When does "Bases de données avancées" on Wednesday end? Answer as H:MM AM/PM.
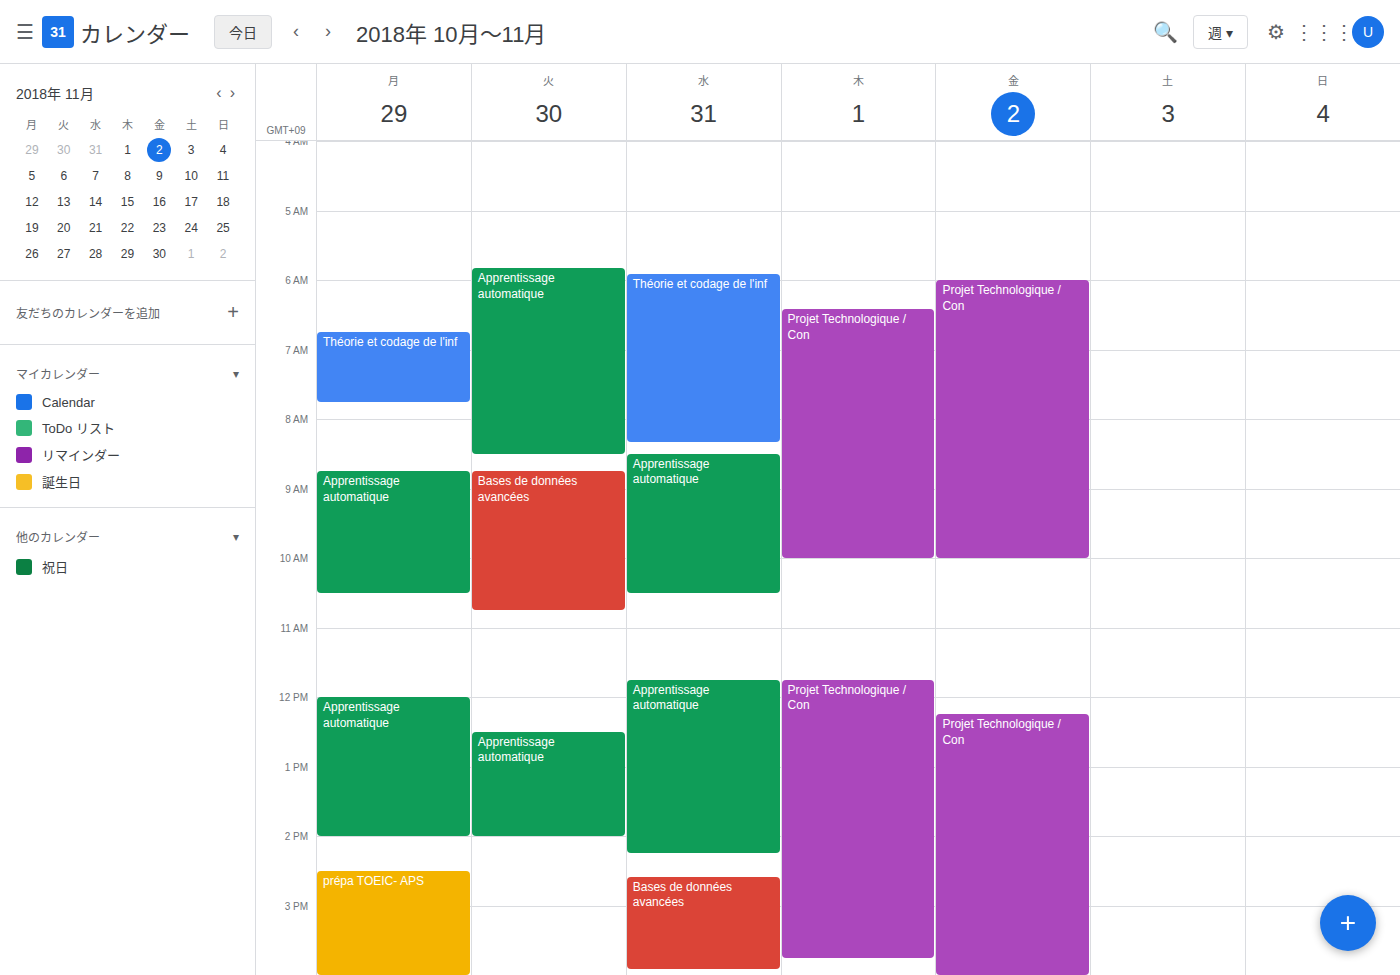
3:55 PM